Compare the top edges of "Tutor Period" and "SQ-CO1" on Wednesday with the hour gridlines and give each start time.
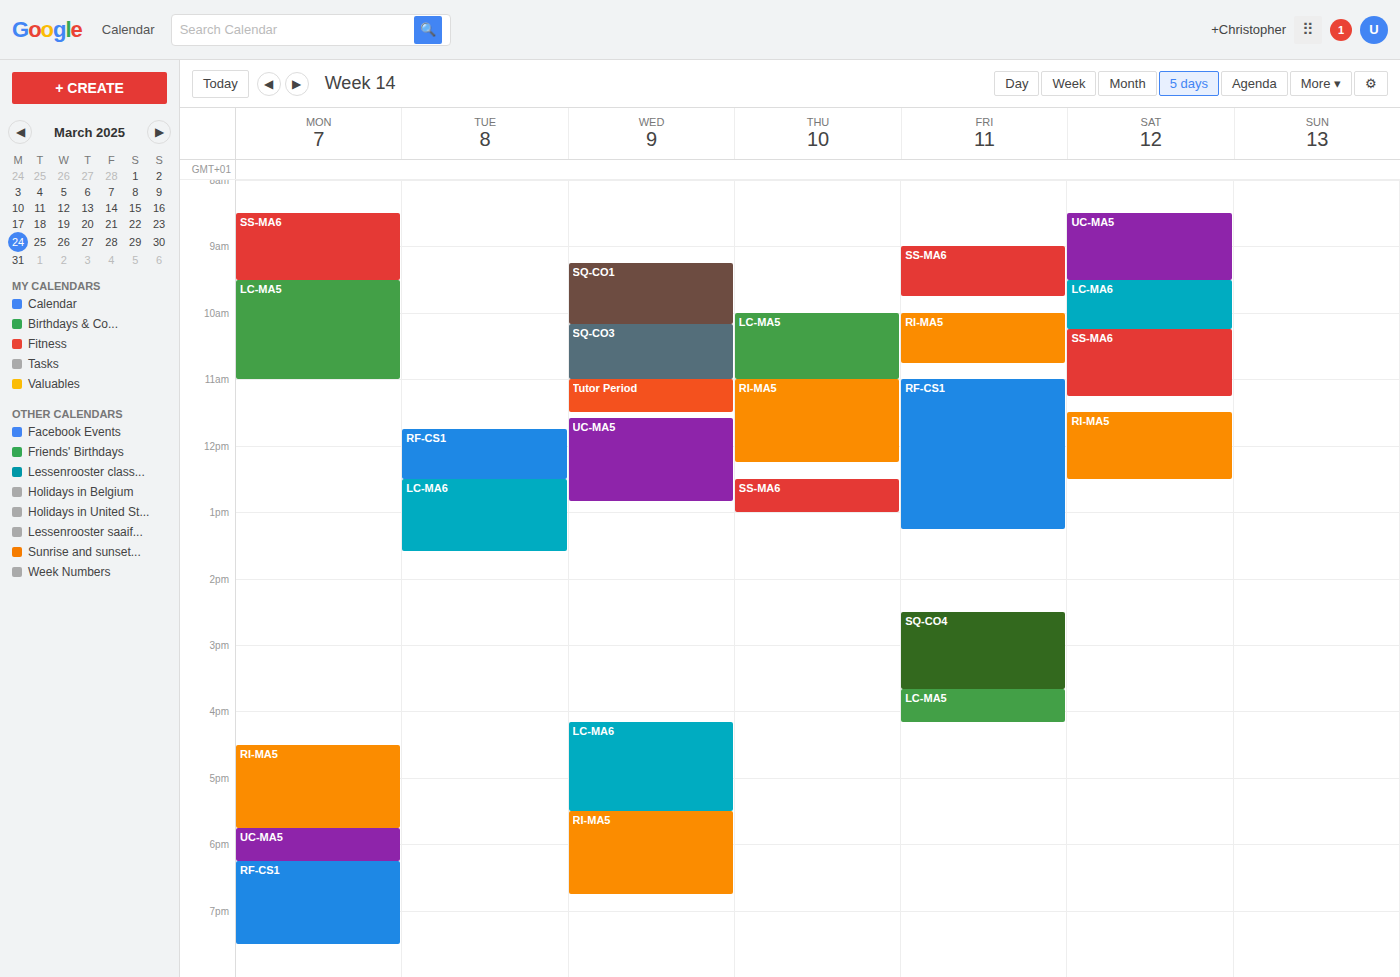
"Tutor Period": 11:00 AM, exactly on the 11 AM line. "SQ-CO1": 9:15 AM, neither: a quarter of the way from the 9 AM line to the 10 AM line.